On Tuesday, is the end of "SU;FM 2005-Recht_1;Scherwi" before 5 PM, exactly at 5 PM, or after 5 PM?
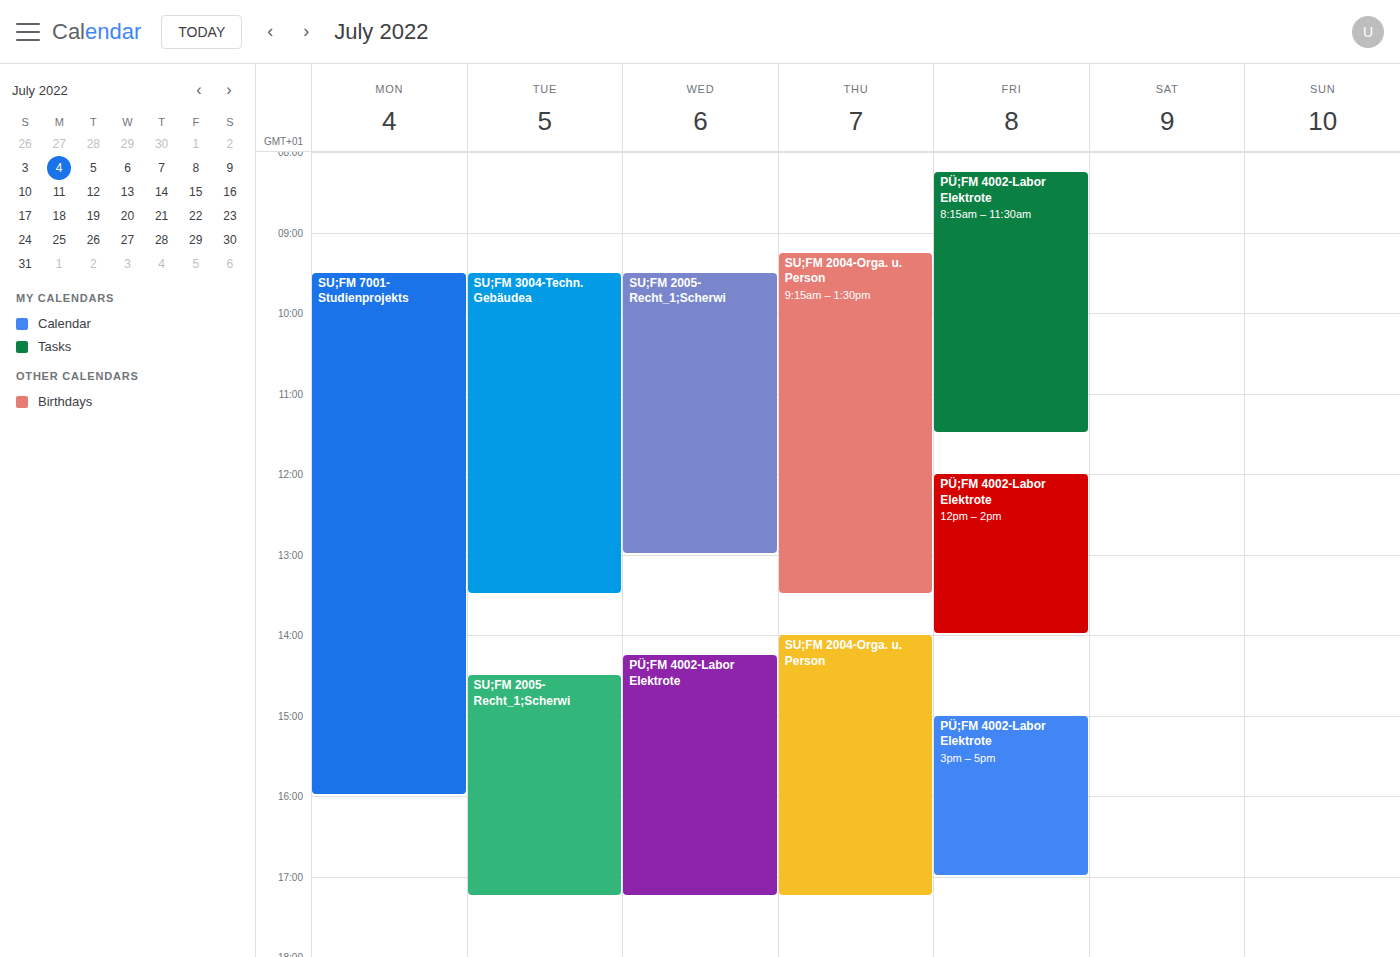
5:15 PM -- after 5 PM, 15 minutes below the 5 PM line.